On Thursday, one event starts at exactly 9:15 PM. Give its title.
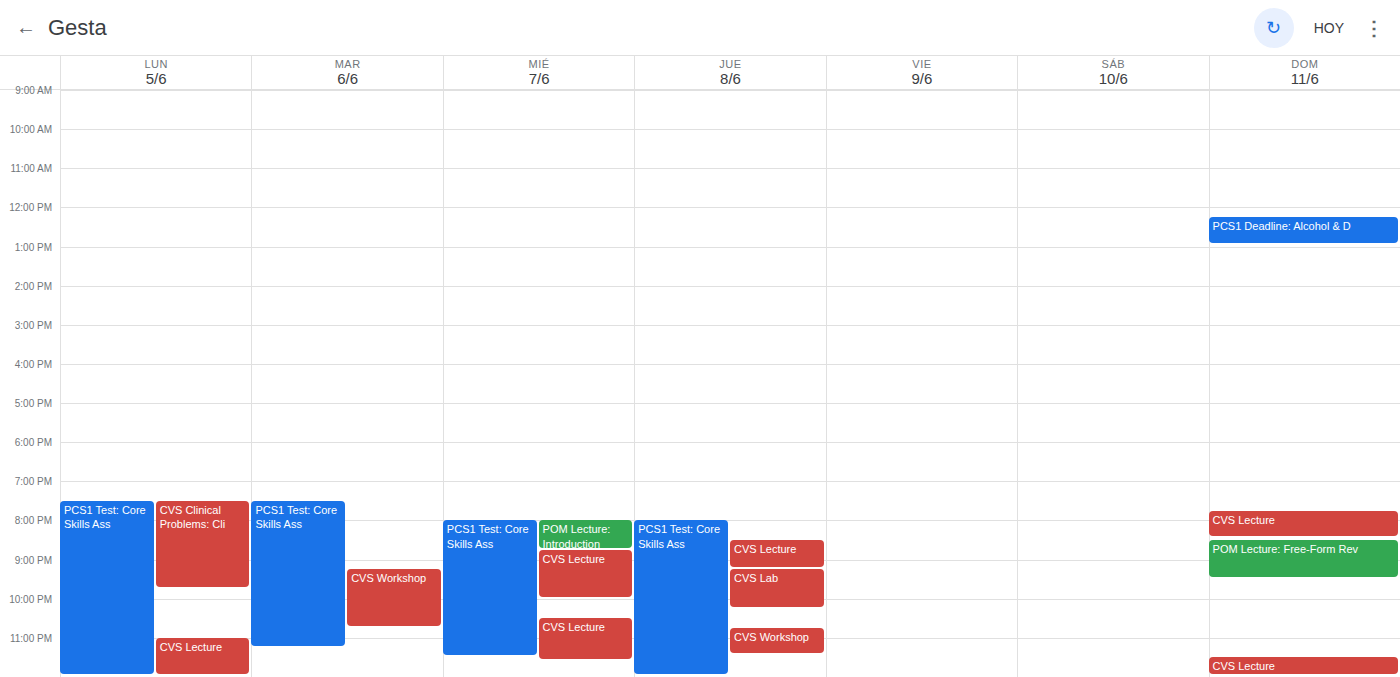
"CVS Lab"